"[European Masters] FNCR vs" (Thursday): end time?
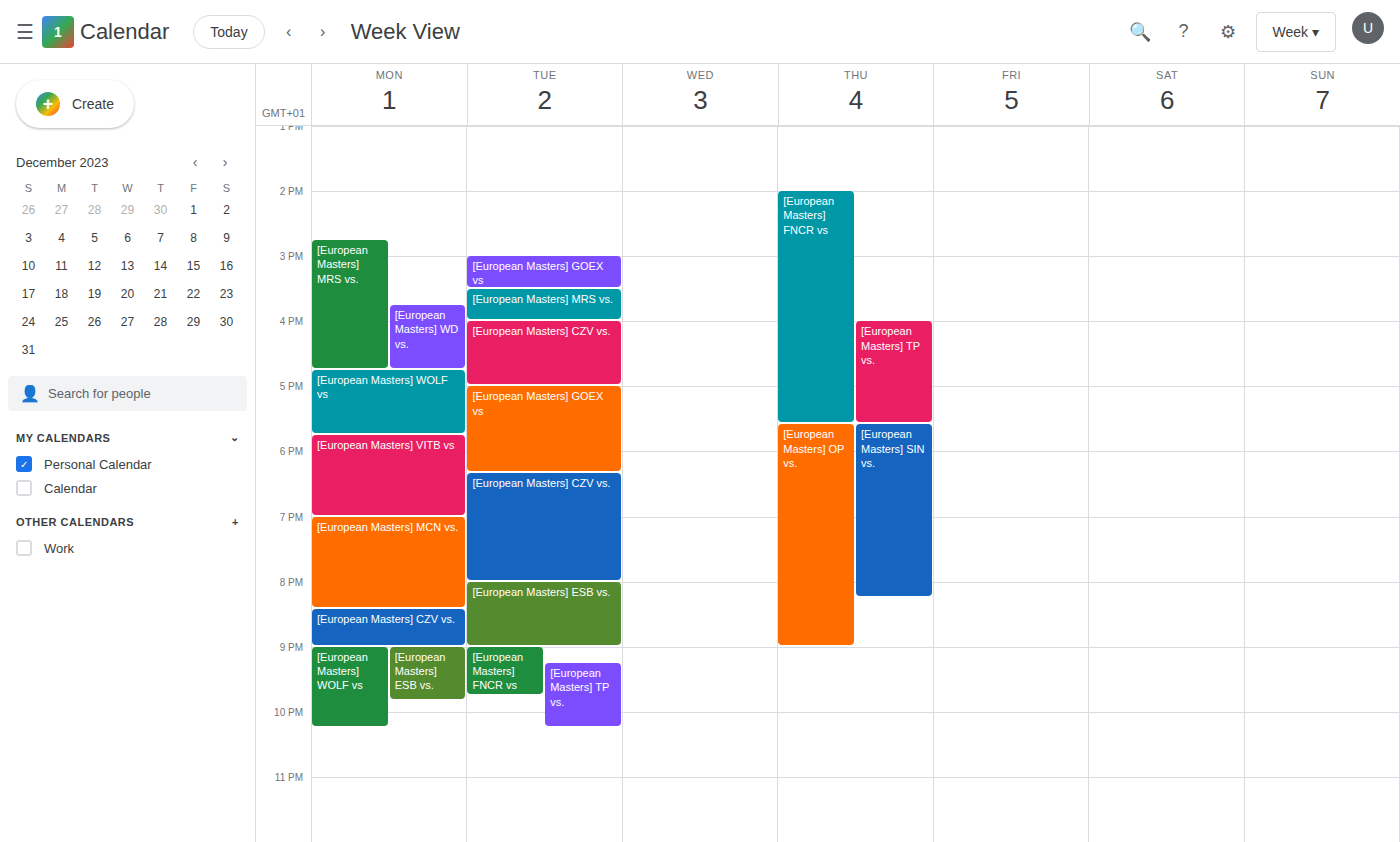
5:35 PM